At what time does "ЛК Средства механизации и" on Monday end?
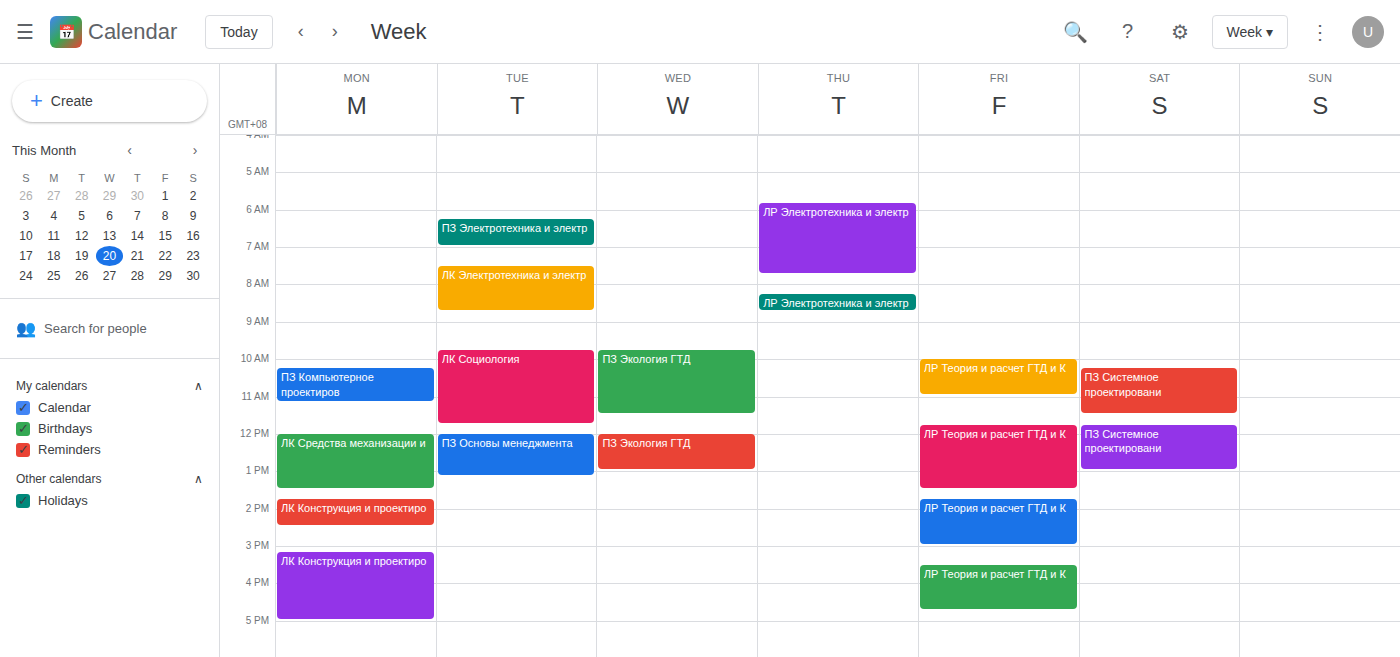
1:30 PM